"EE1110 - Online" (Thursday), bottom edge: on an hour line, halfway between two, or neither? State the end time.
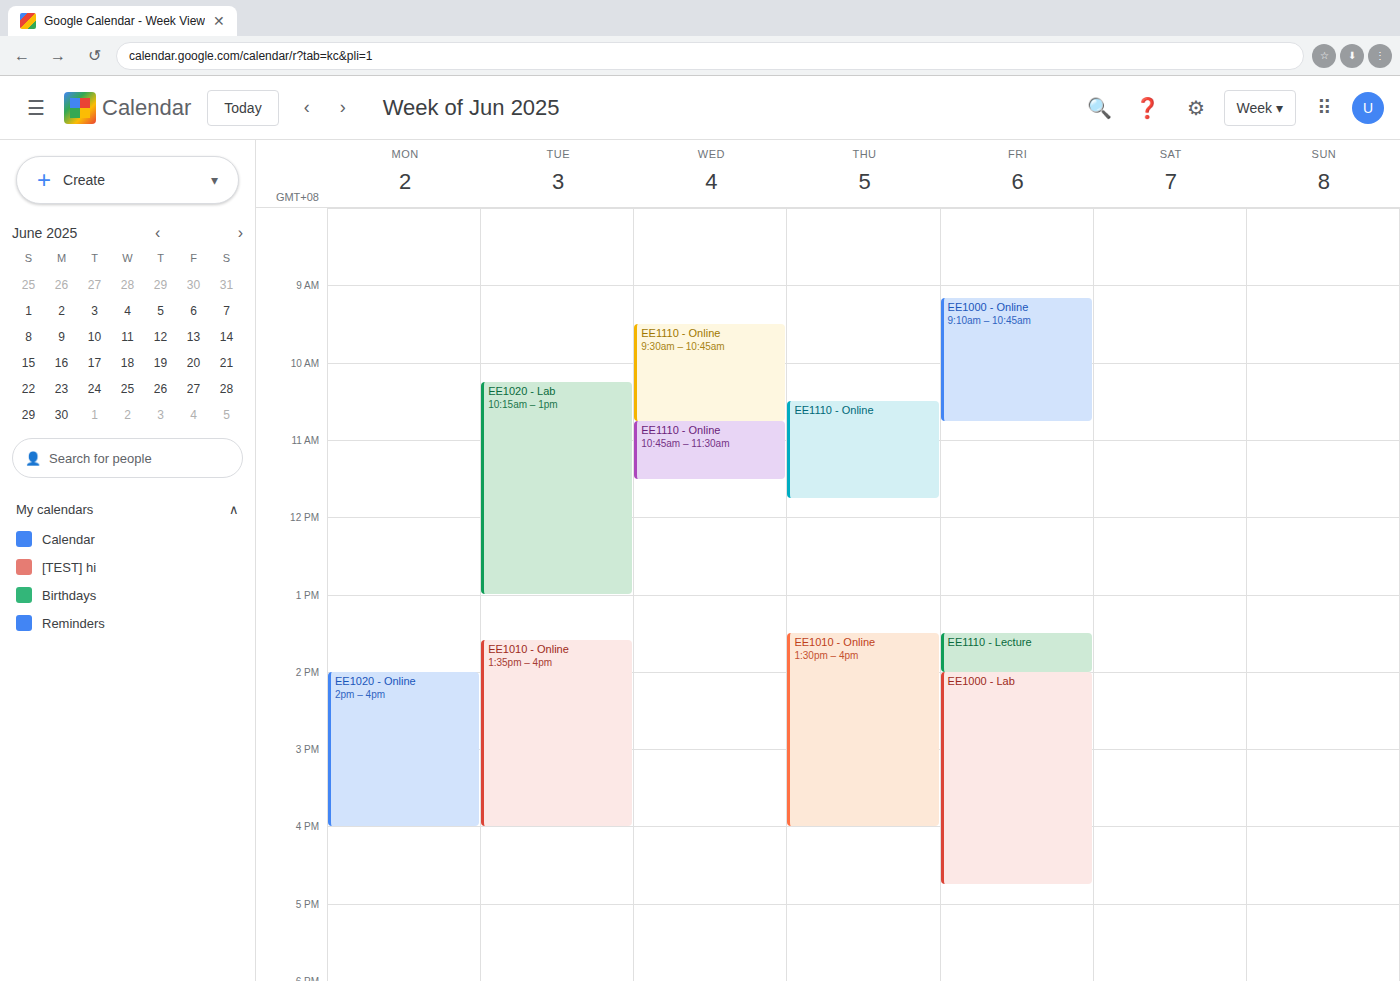
11:45 -- neither: three quarters of the way from the 11:00 line to the 12:00 line.